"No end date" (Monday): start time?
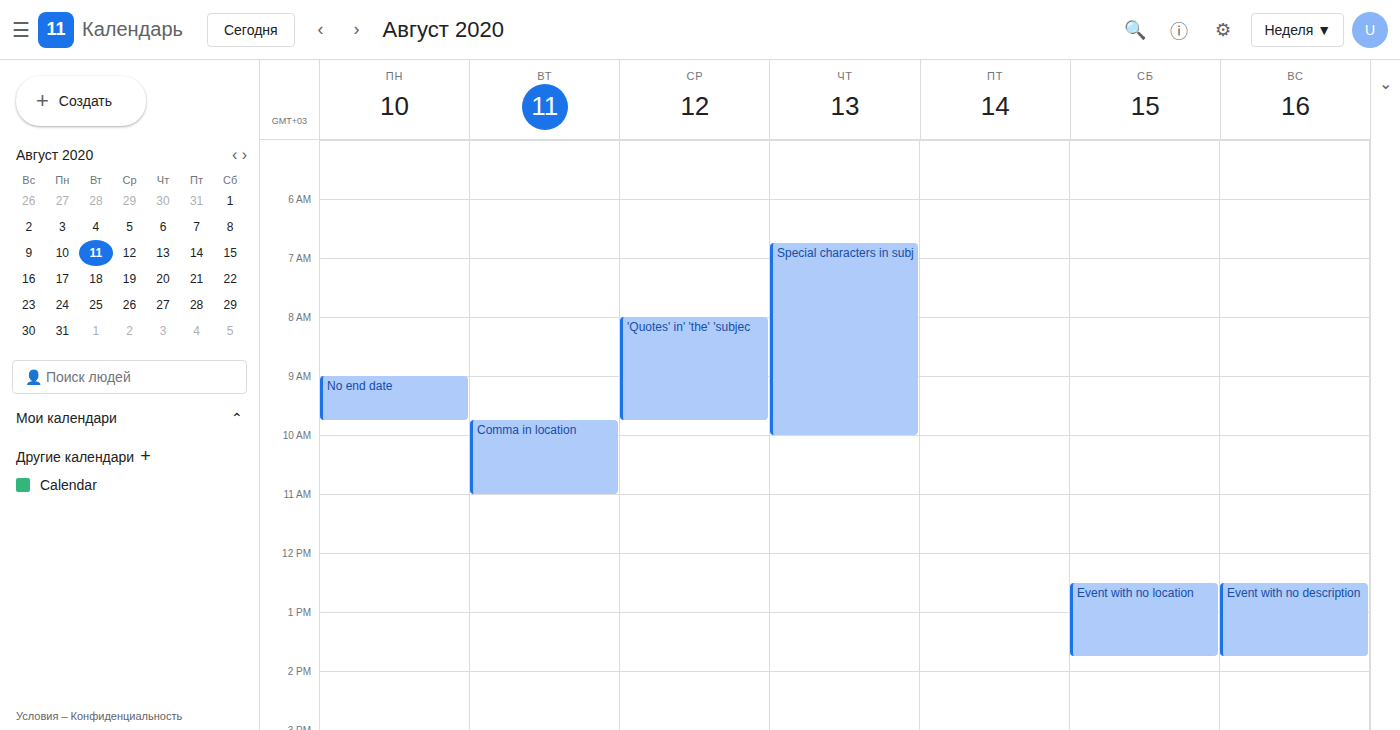
09:00